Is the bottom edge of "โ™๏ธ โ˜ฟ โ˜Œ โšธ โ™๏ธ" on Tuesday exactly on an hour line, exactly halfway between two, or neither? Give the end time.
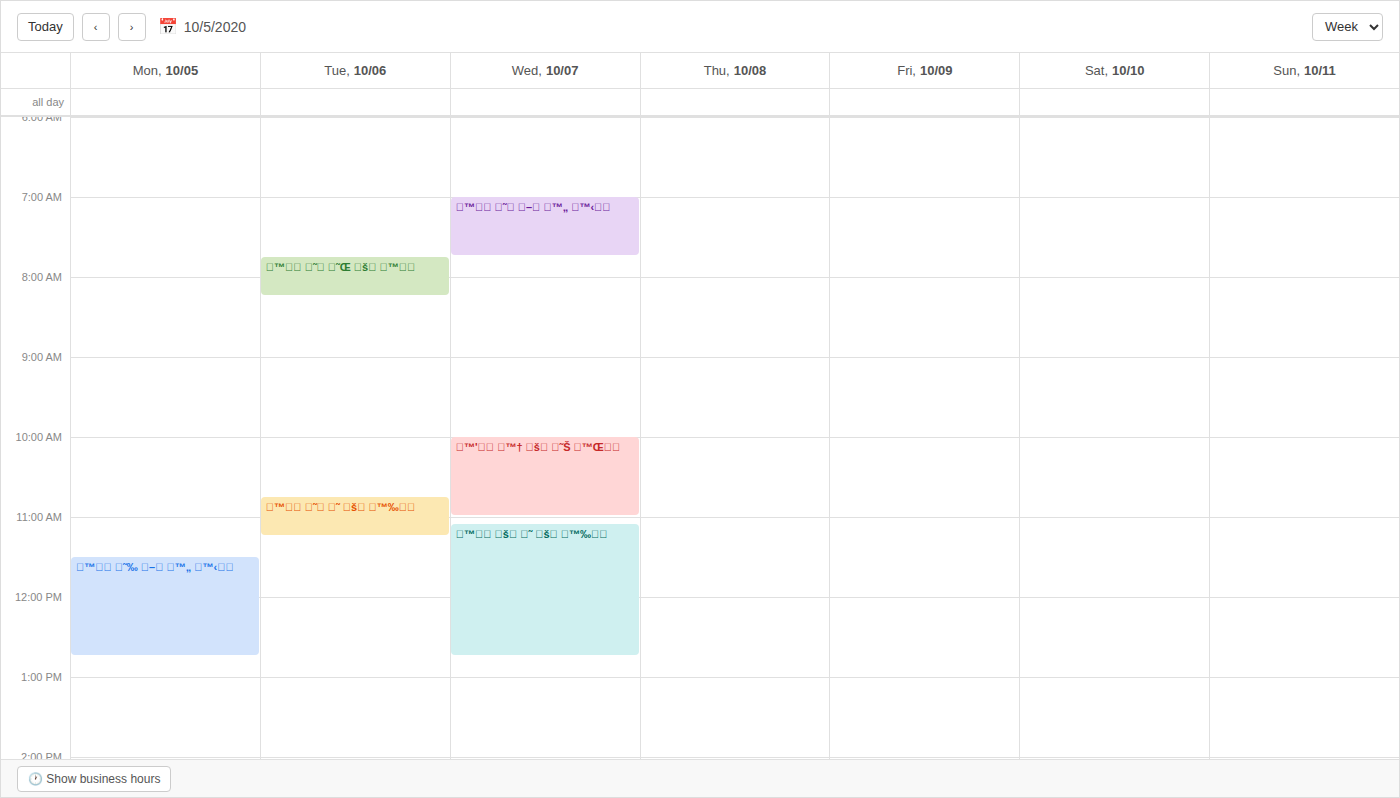
8:15 AM -- neither: a quarter of the way from the 8 AM line to the 9 AM line.